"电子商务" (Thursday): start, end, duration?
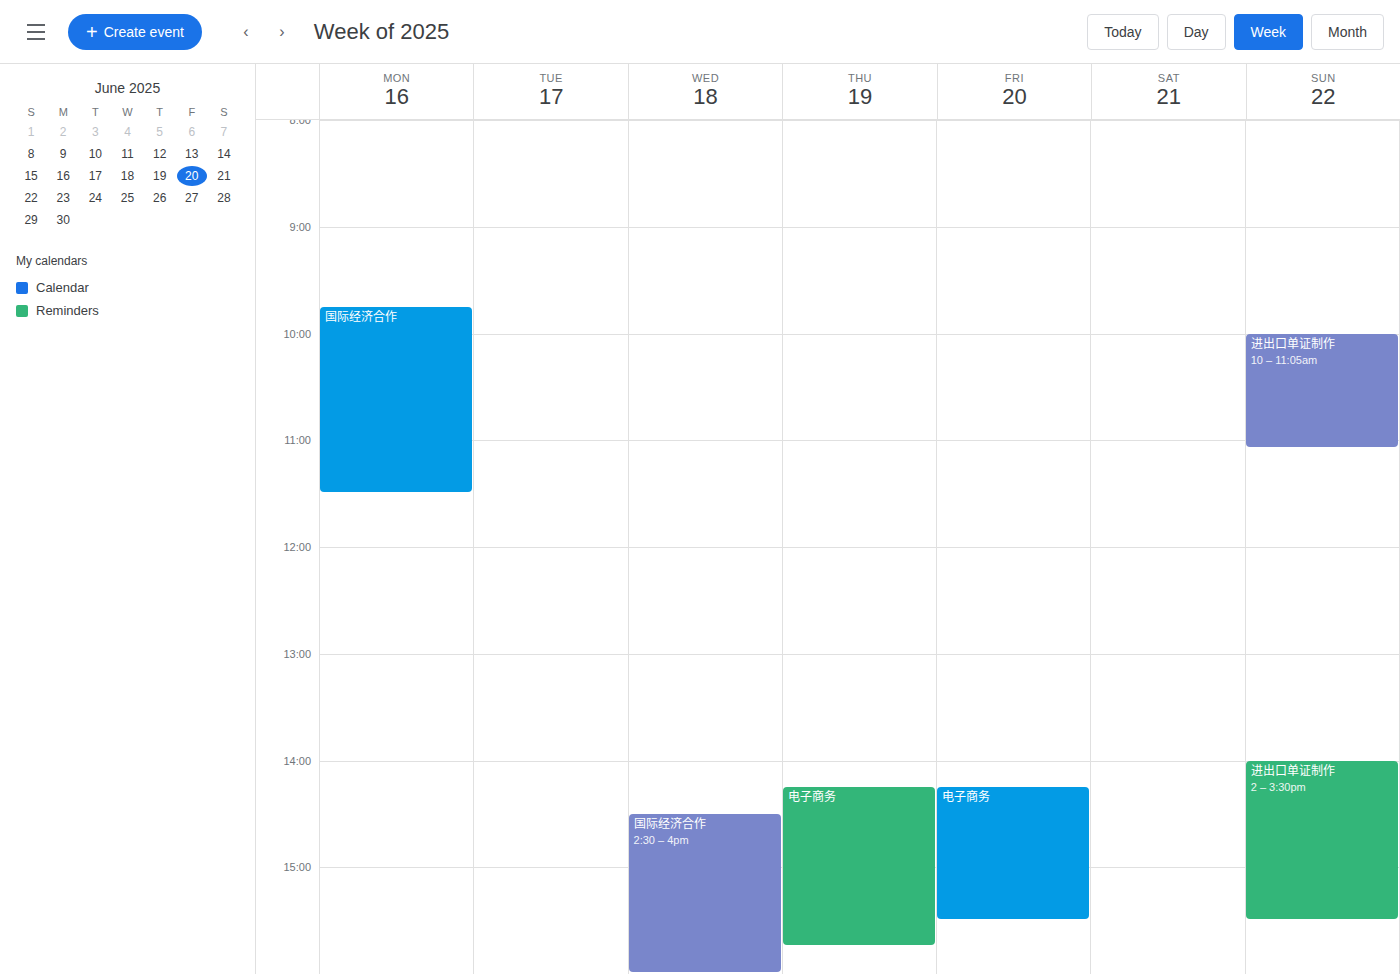
2:15 PM to 3:45 PM, 1 hour 30 minutes